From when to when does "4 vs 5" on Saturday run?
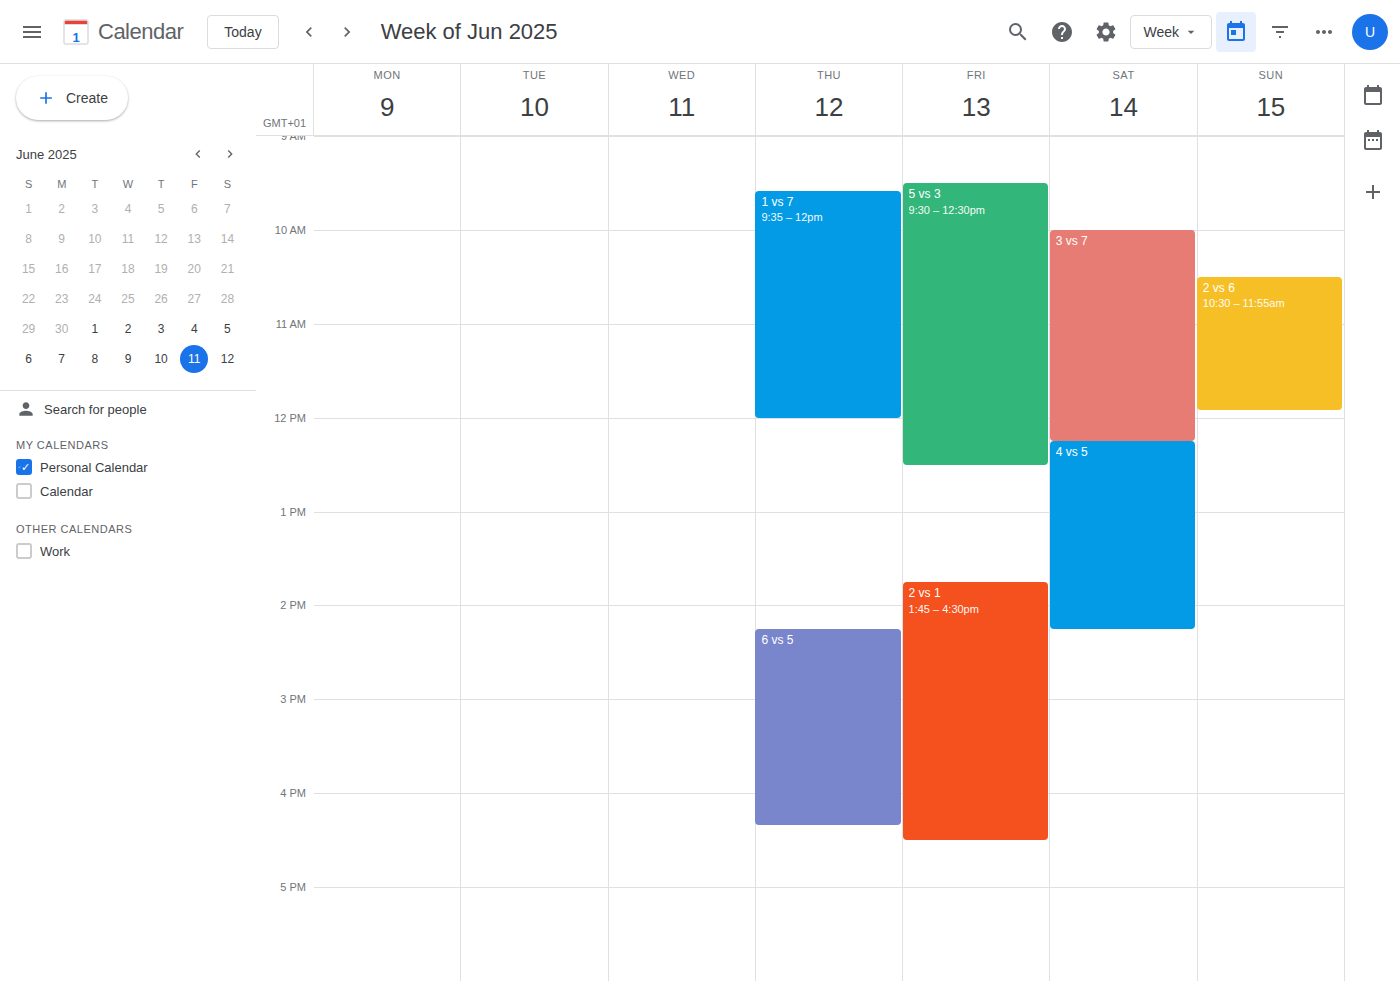
12:15 to 14:15